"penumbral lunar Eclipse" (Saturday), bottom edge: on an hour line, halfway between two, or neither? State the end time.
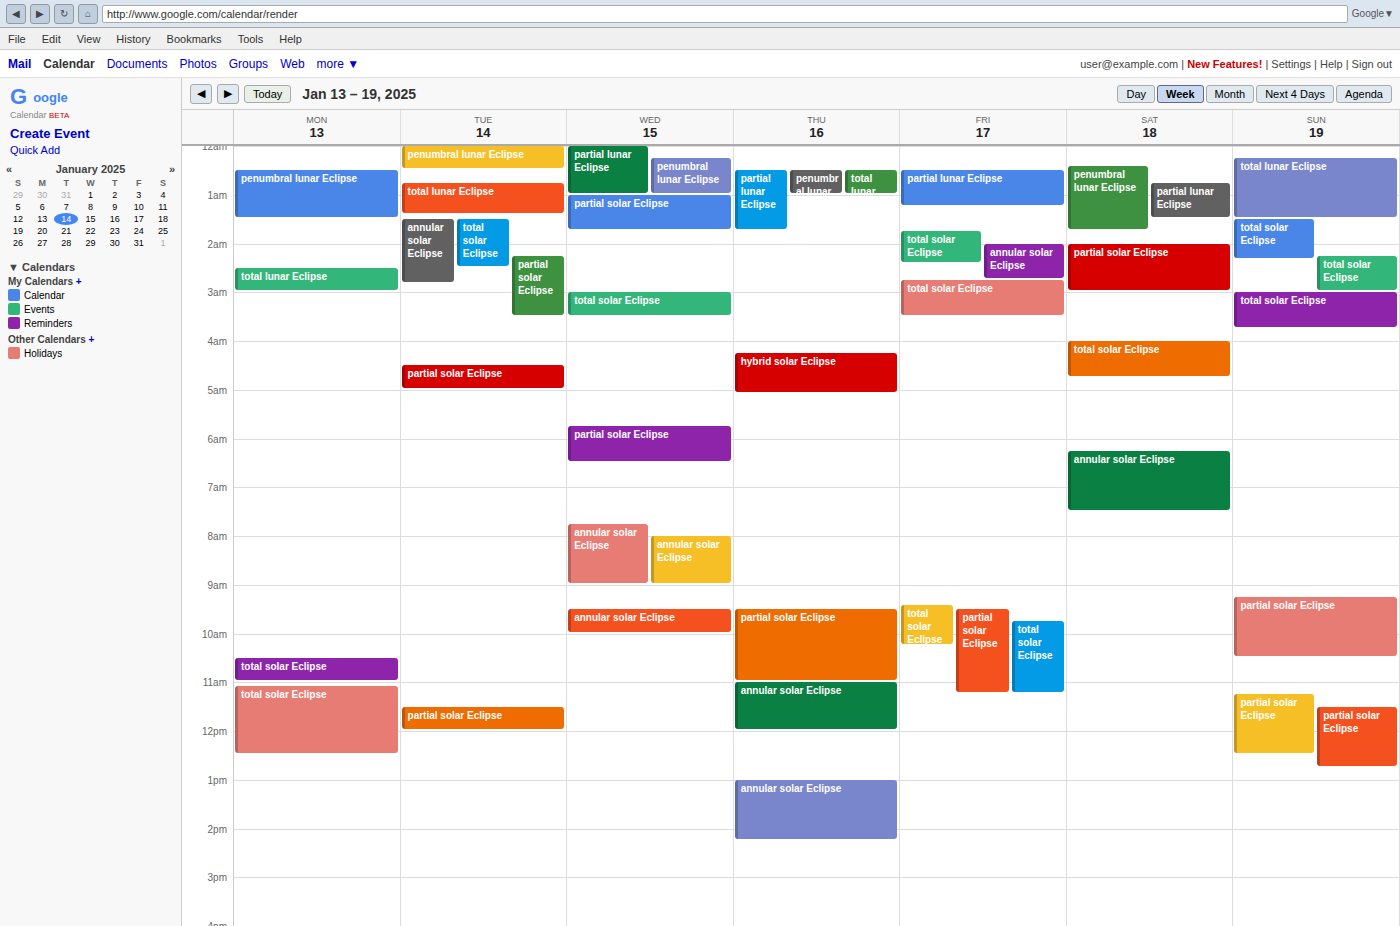
1:45 AM -- neither: three quarters of the way from the 1 AM line to the 2 AM line.